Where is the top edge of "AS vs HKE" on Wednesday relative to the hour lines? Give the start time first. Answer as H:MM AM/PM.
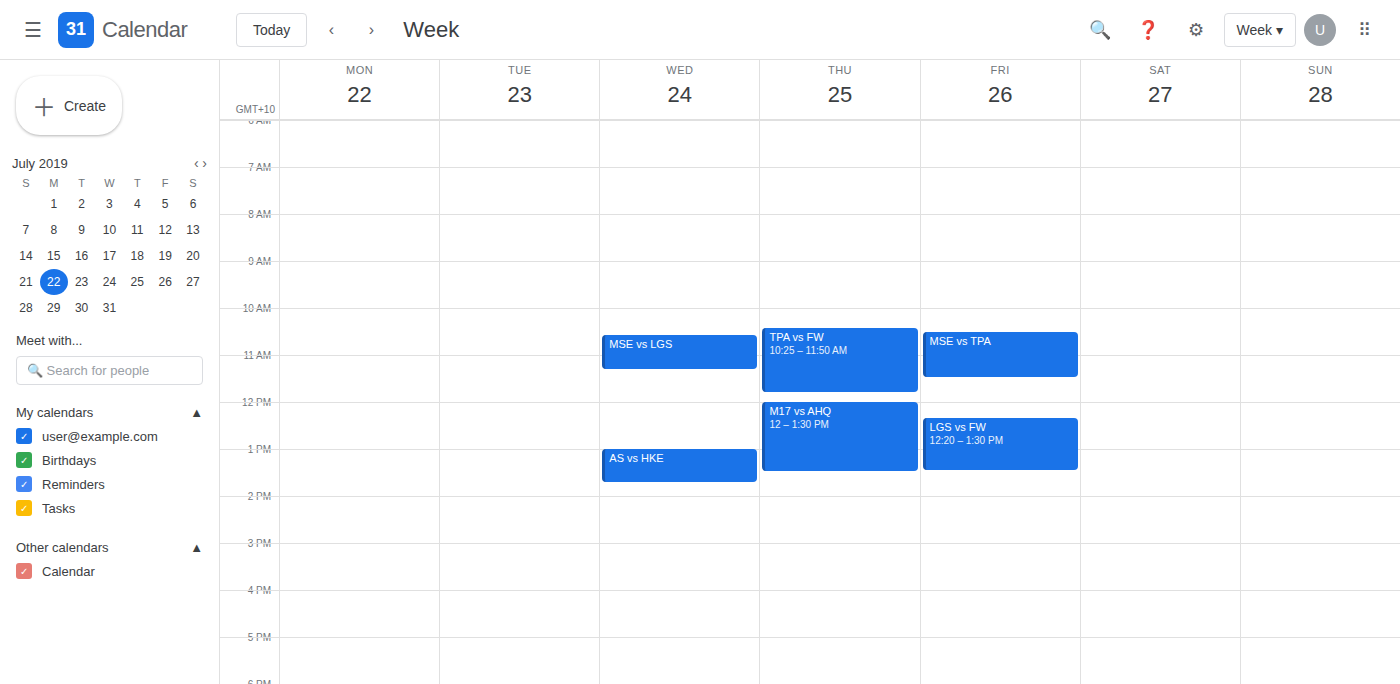
1:00 PM -- exactly on the 1 PM line.